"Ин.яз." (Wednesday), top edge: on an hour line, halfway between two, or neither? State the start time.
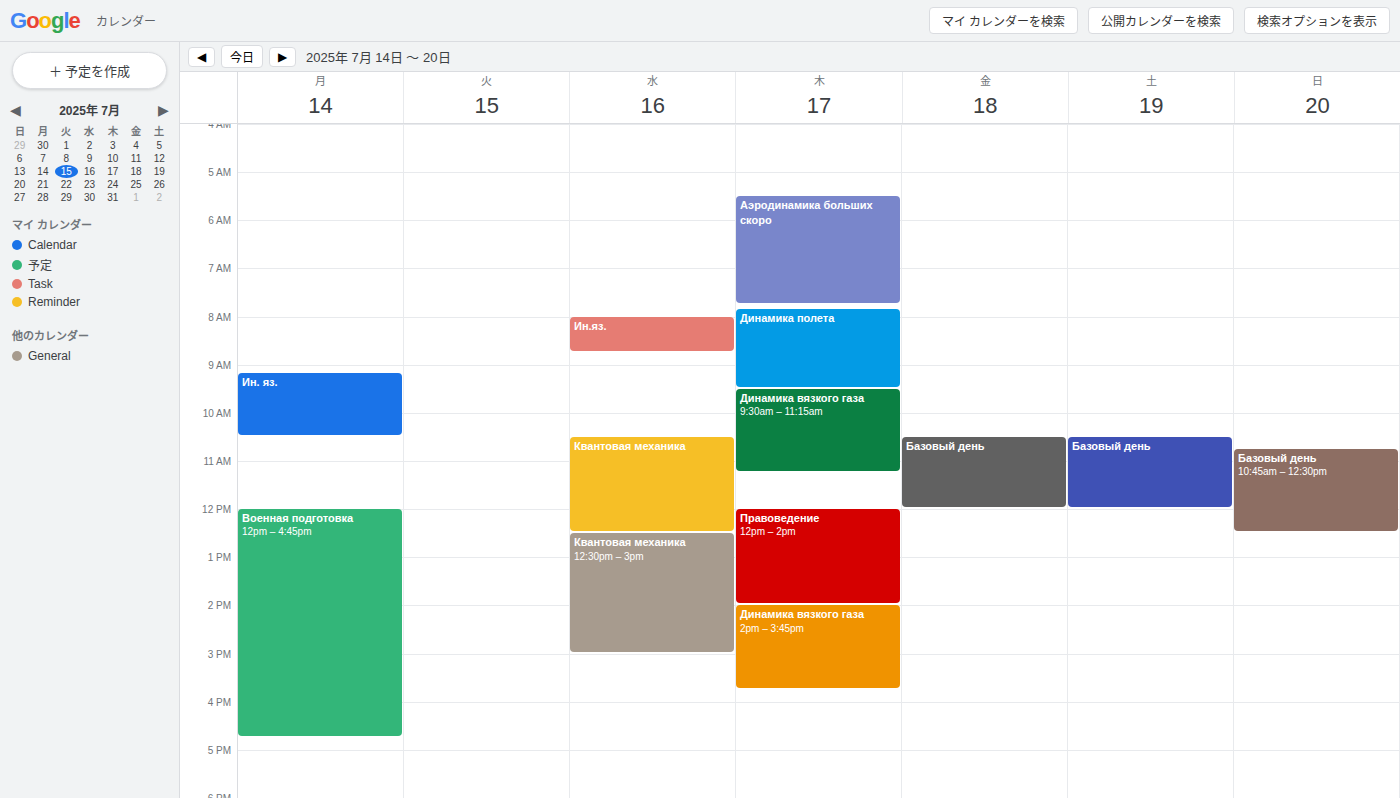
08:00 -- exactly on the 08:00 line.